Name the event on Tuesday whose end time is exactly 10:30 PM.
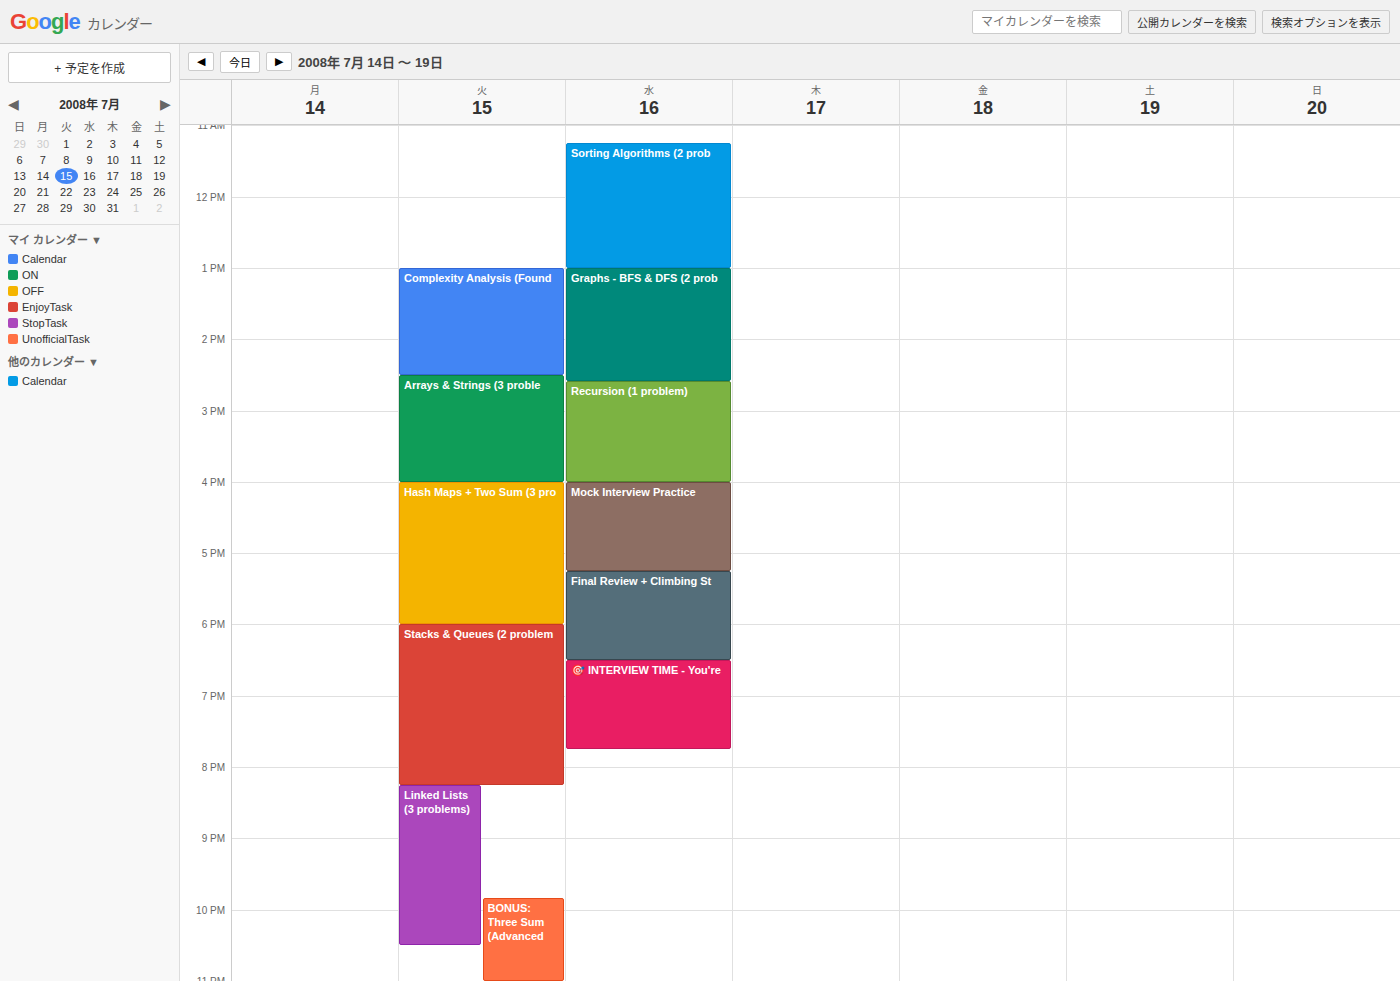
"Linked Lists (3 problems)"